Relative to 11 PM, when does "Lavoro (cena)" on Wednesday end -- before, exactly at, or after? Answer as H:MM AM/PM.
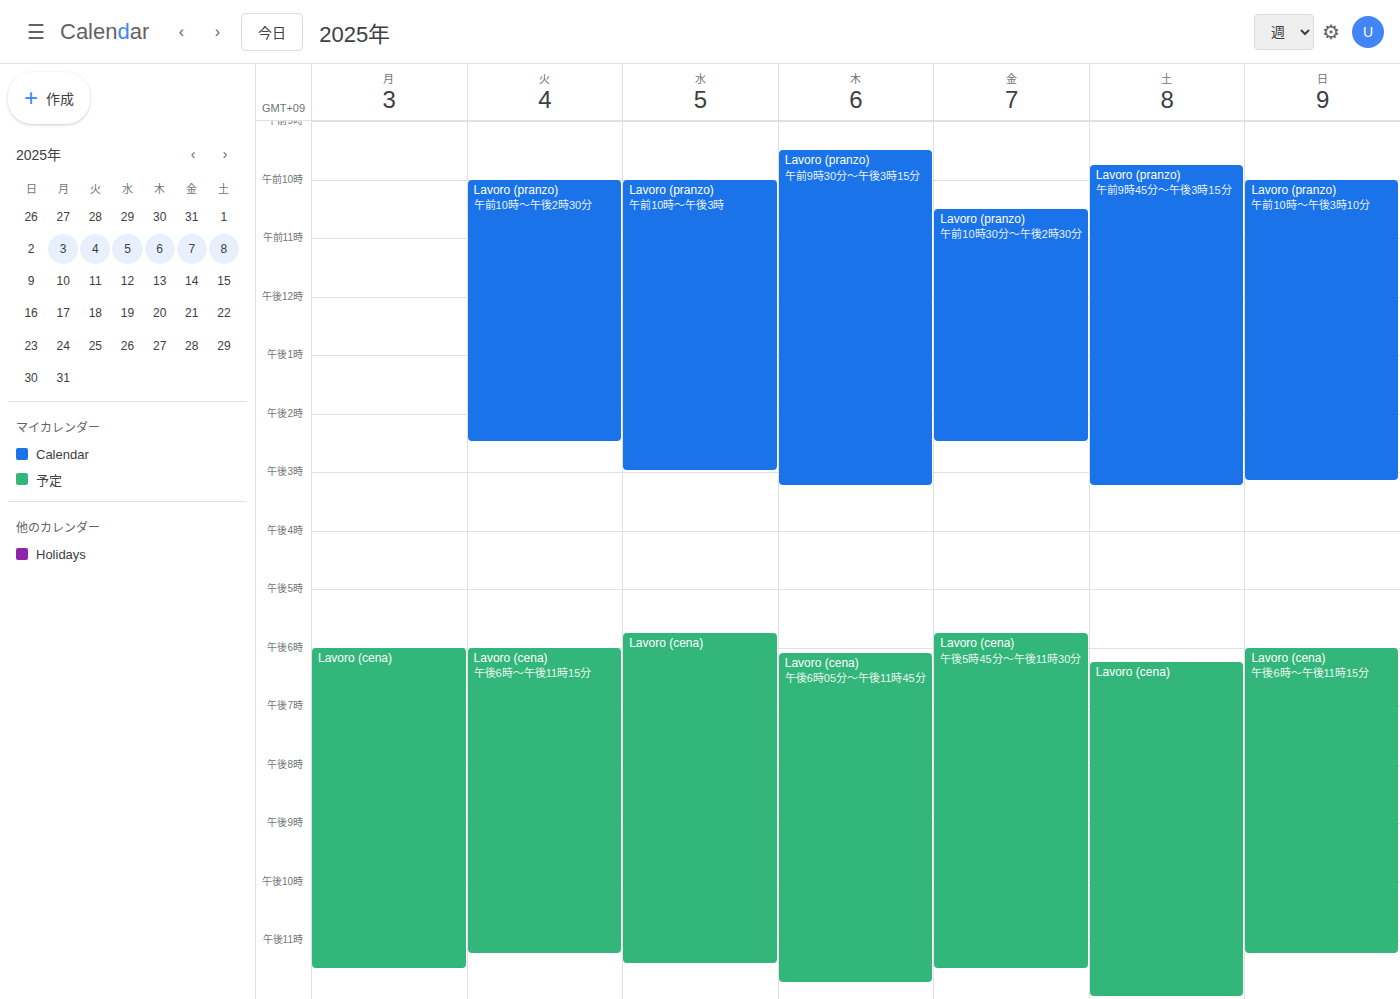
11:25 PM -- after 11 PM, 25 minutes below the 11 PM line.